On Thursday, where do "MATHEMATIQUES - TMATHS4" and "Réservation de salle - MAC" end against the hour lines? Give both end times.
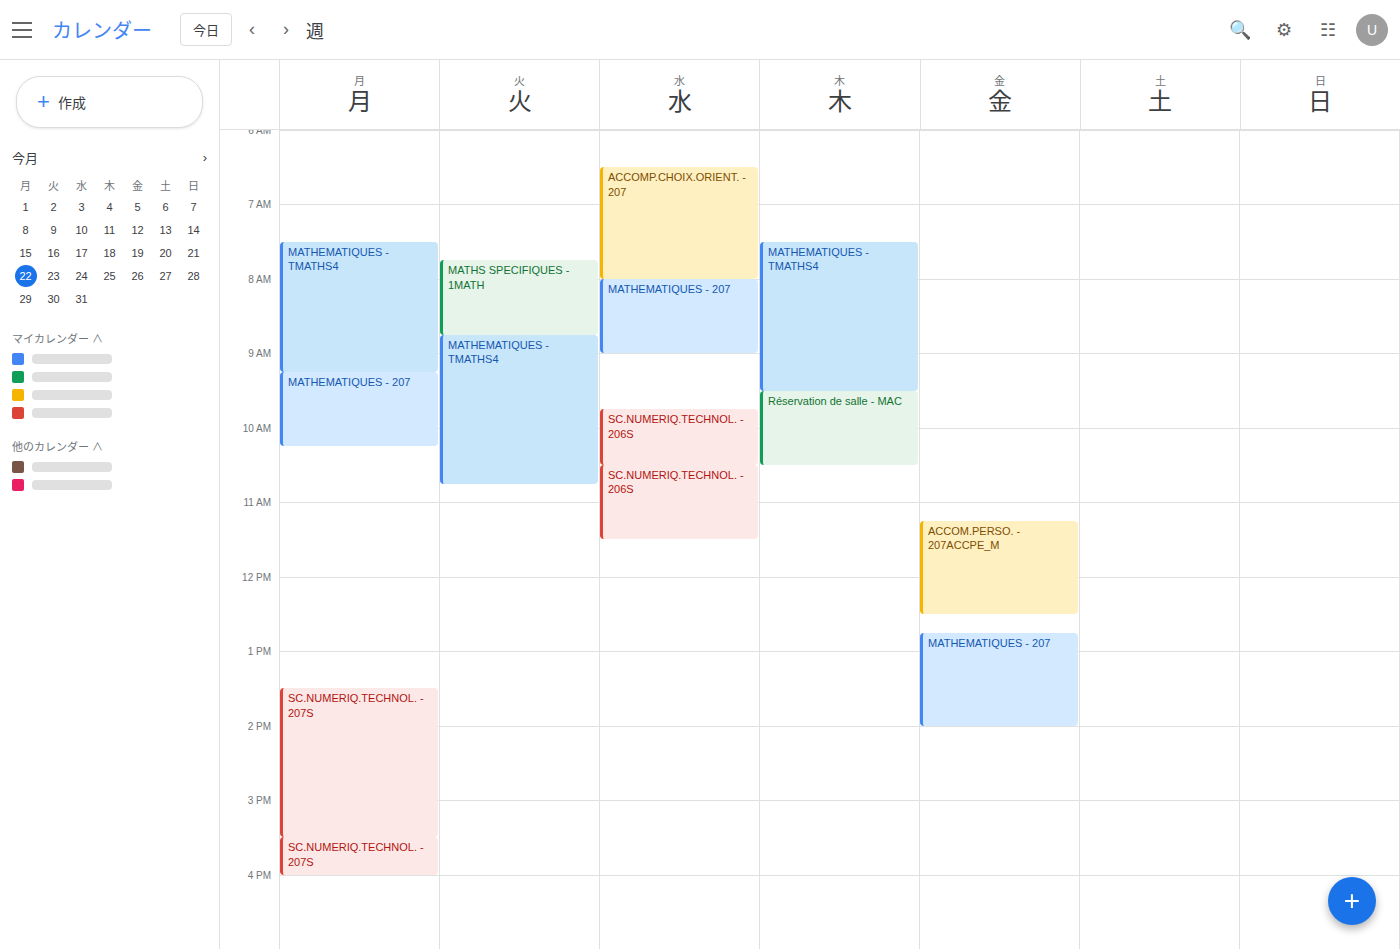
"MATHEMATIQUES - TMATHS4": 09:30, halfway between the 09:00 and 10:00 lines. "Réservation de salle - MAC": 10:30, halfway between the 10:00 and 11:00 lines.